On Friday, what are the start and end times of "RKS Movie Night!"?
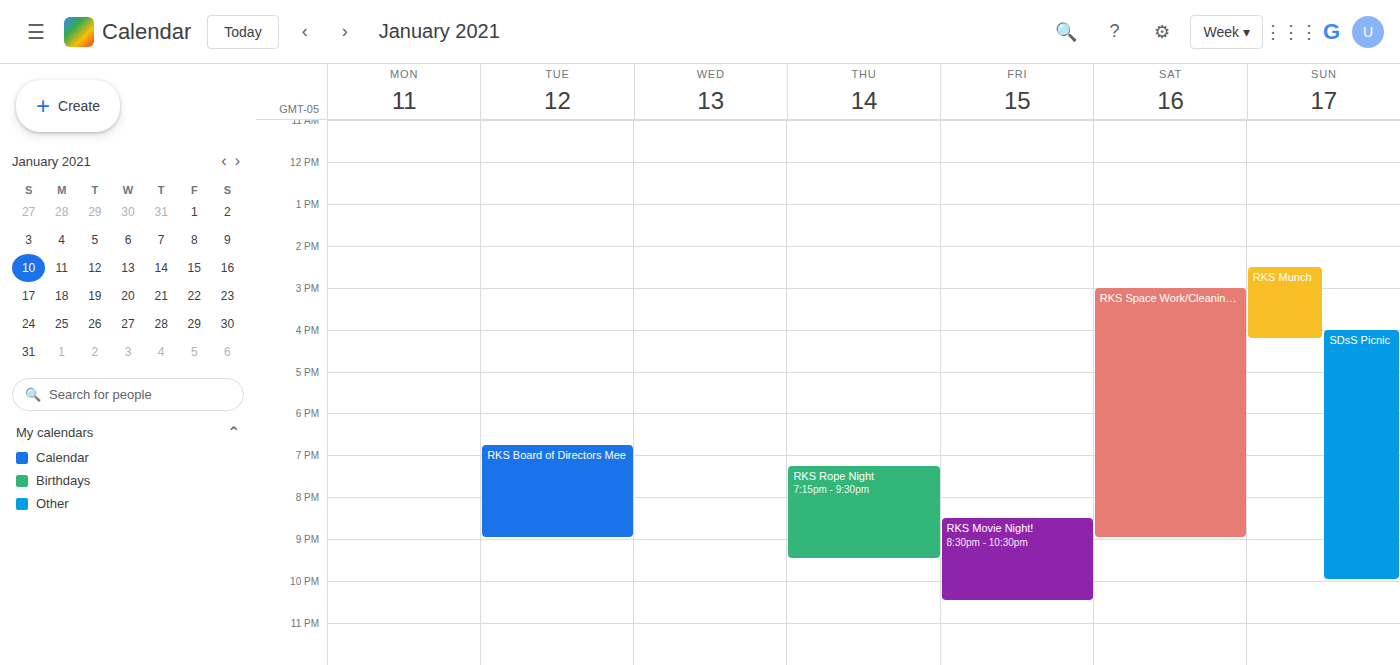
8:30 PM to 10:30 PM